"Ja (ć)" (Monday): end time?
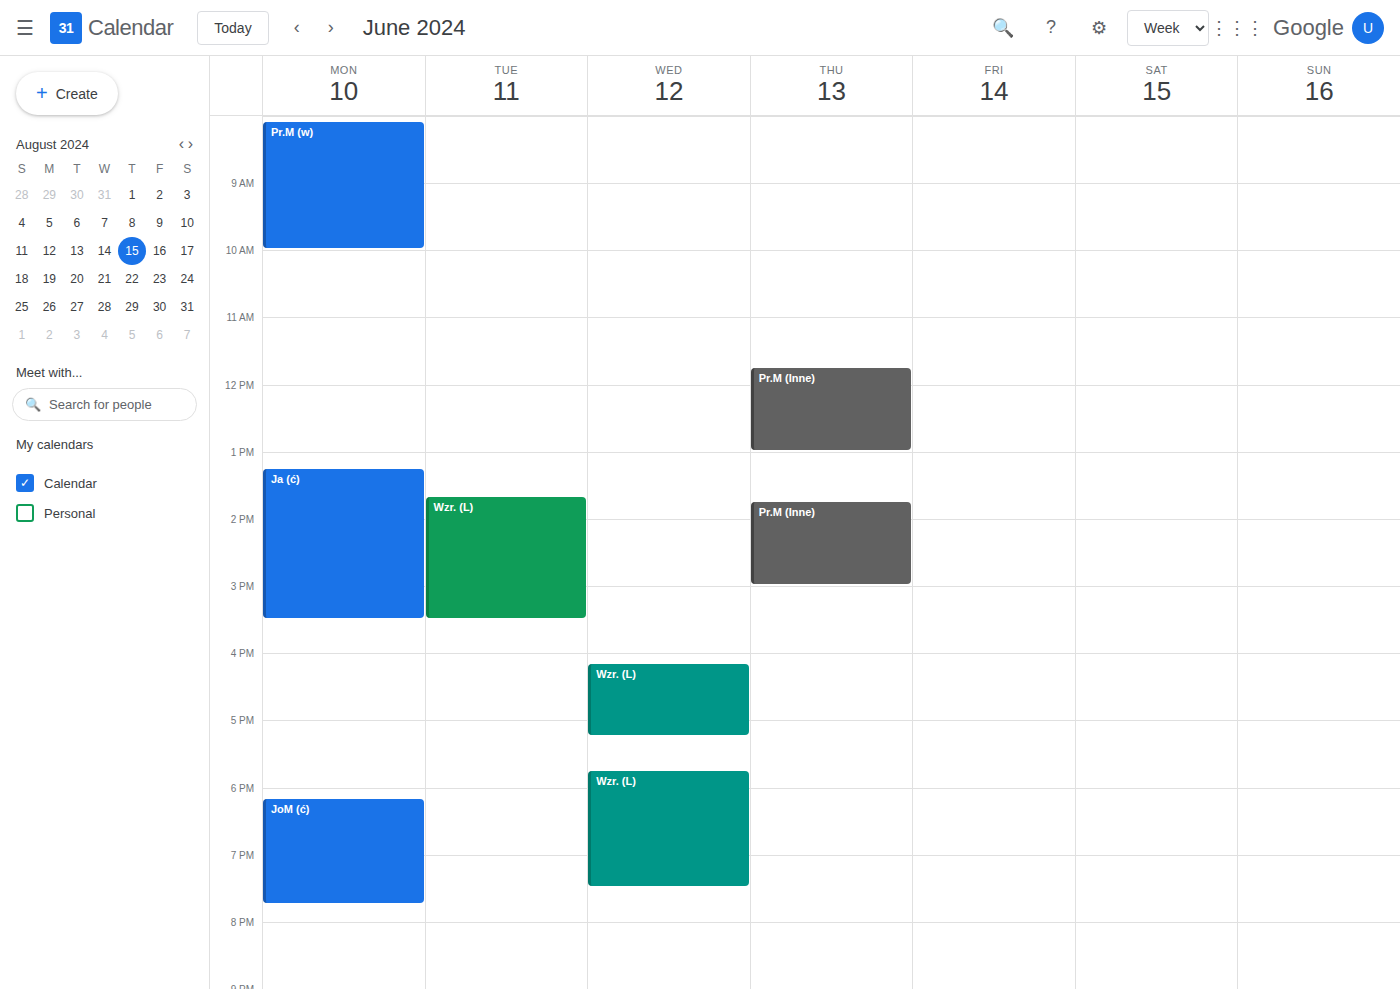
3:30 PM